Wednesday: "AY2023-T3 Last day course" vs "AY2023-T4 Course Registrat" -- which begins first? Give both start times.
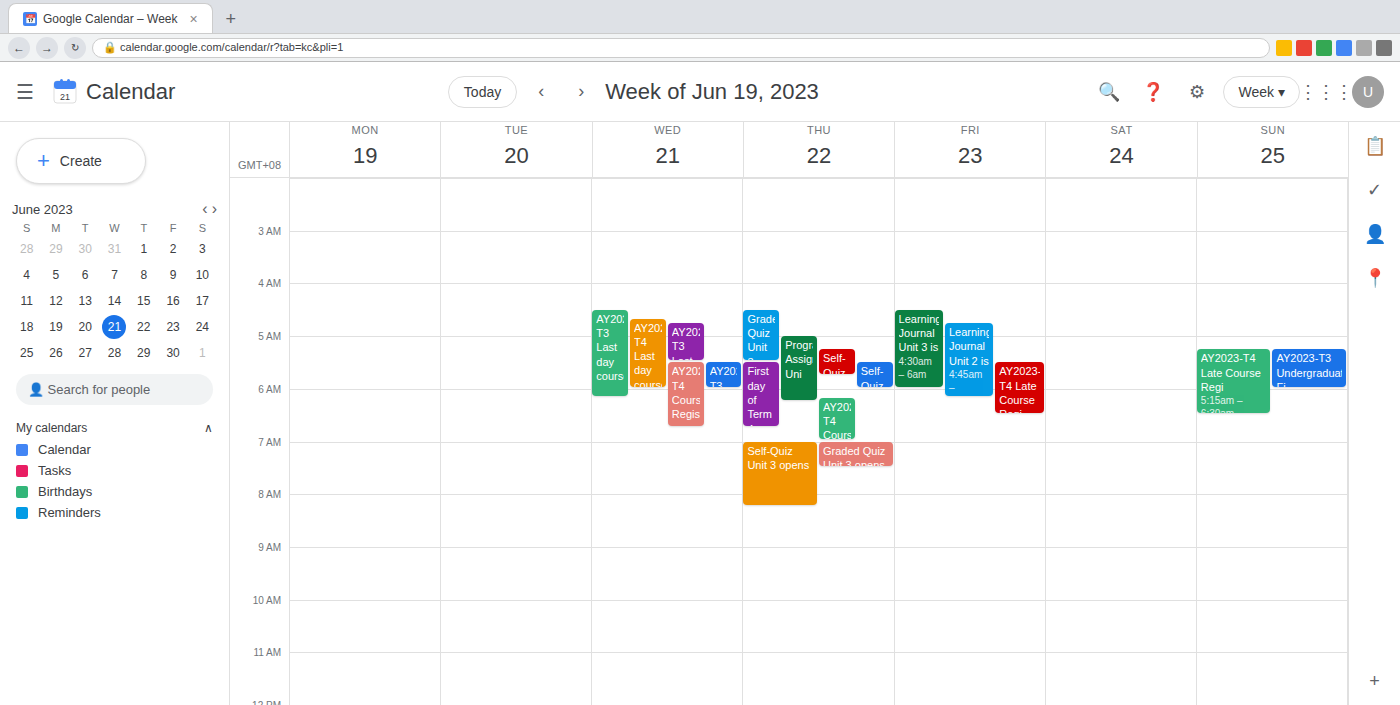
"AY2023-T3 Last day course" 4:30 AM; "AY2023-T4 Course Registrat" 5:30 AM.